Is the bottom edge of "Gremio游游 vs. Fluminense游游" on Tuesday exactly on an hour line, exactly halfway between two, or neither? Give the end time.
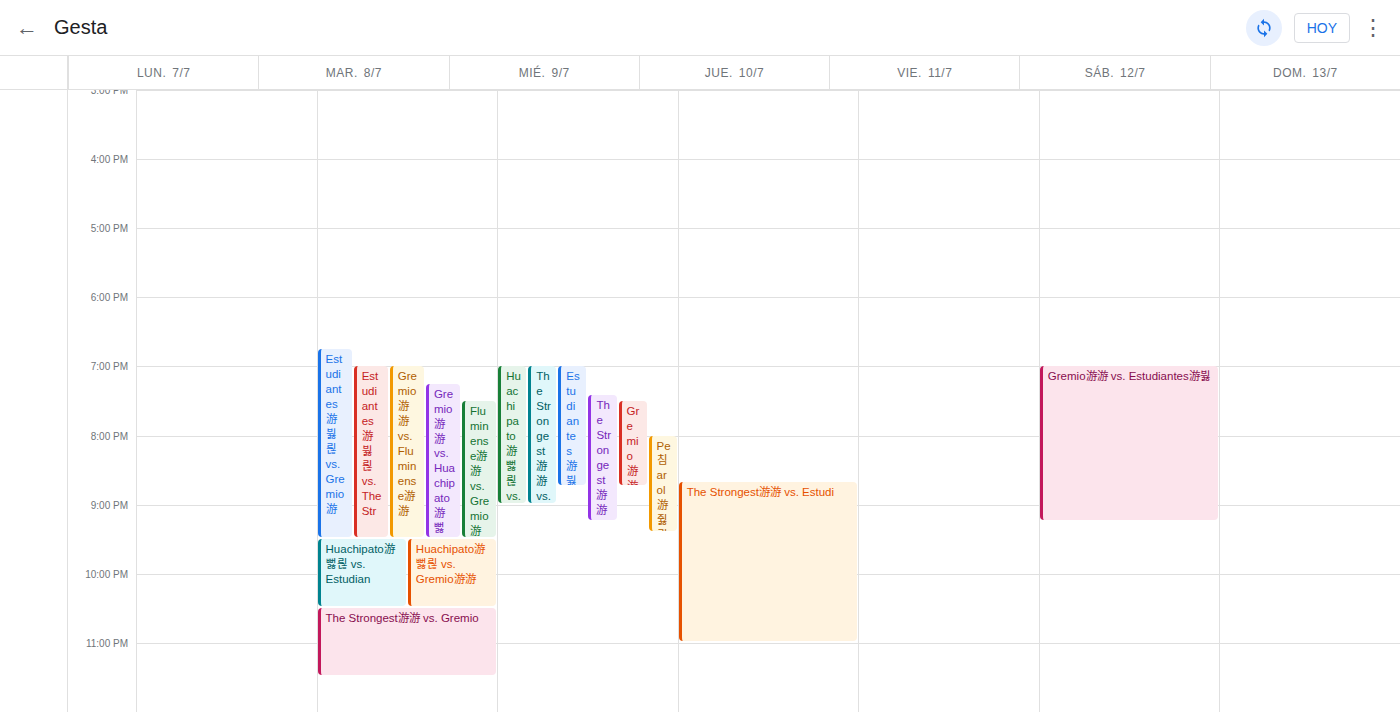
9:30 PM -- halfway between the 9 PM and 10 PM lines.